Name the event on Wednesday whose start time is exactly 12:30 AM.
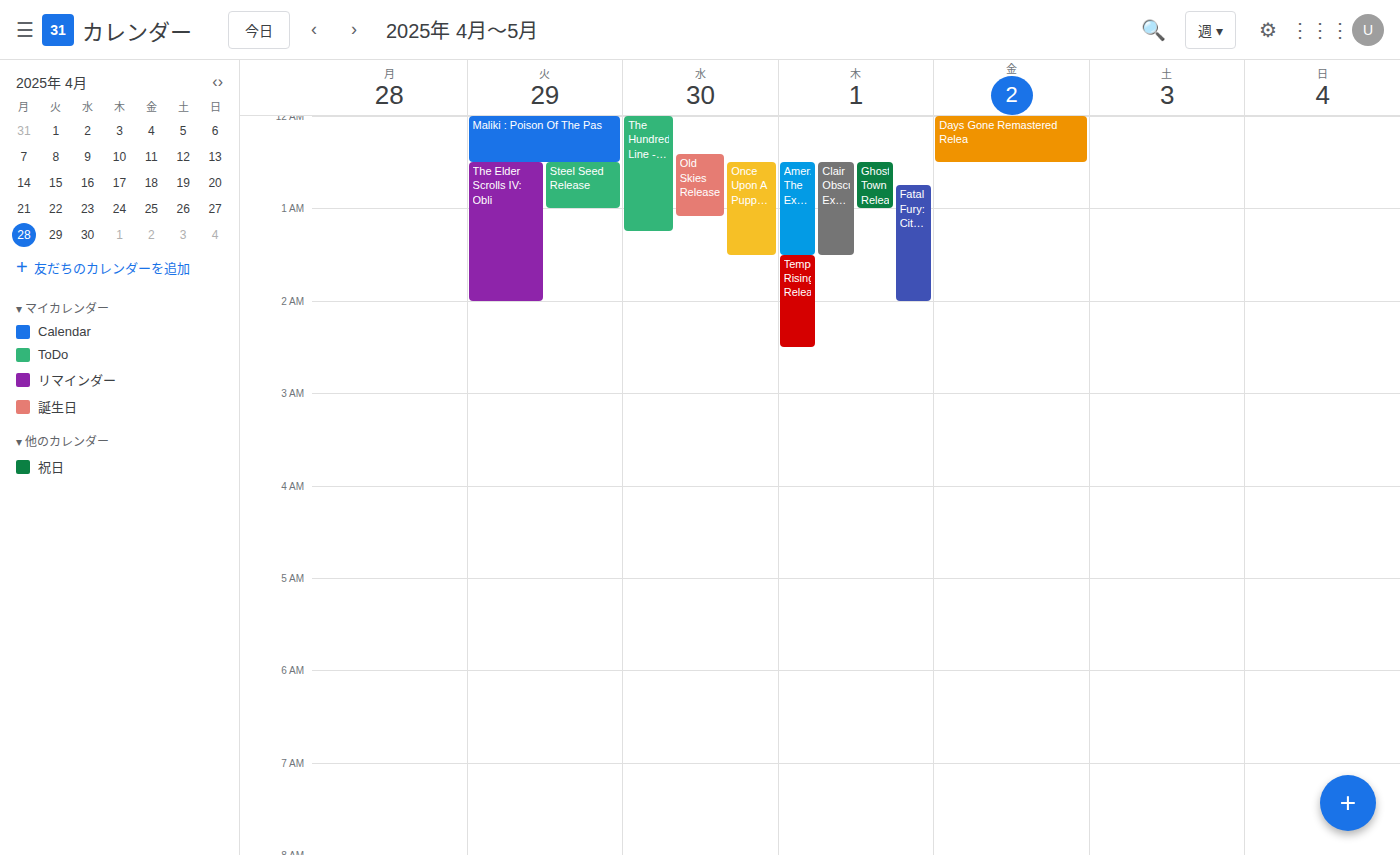
"Once Upon A Puppet Release"